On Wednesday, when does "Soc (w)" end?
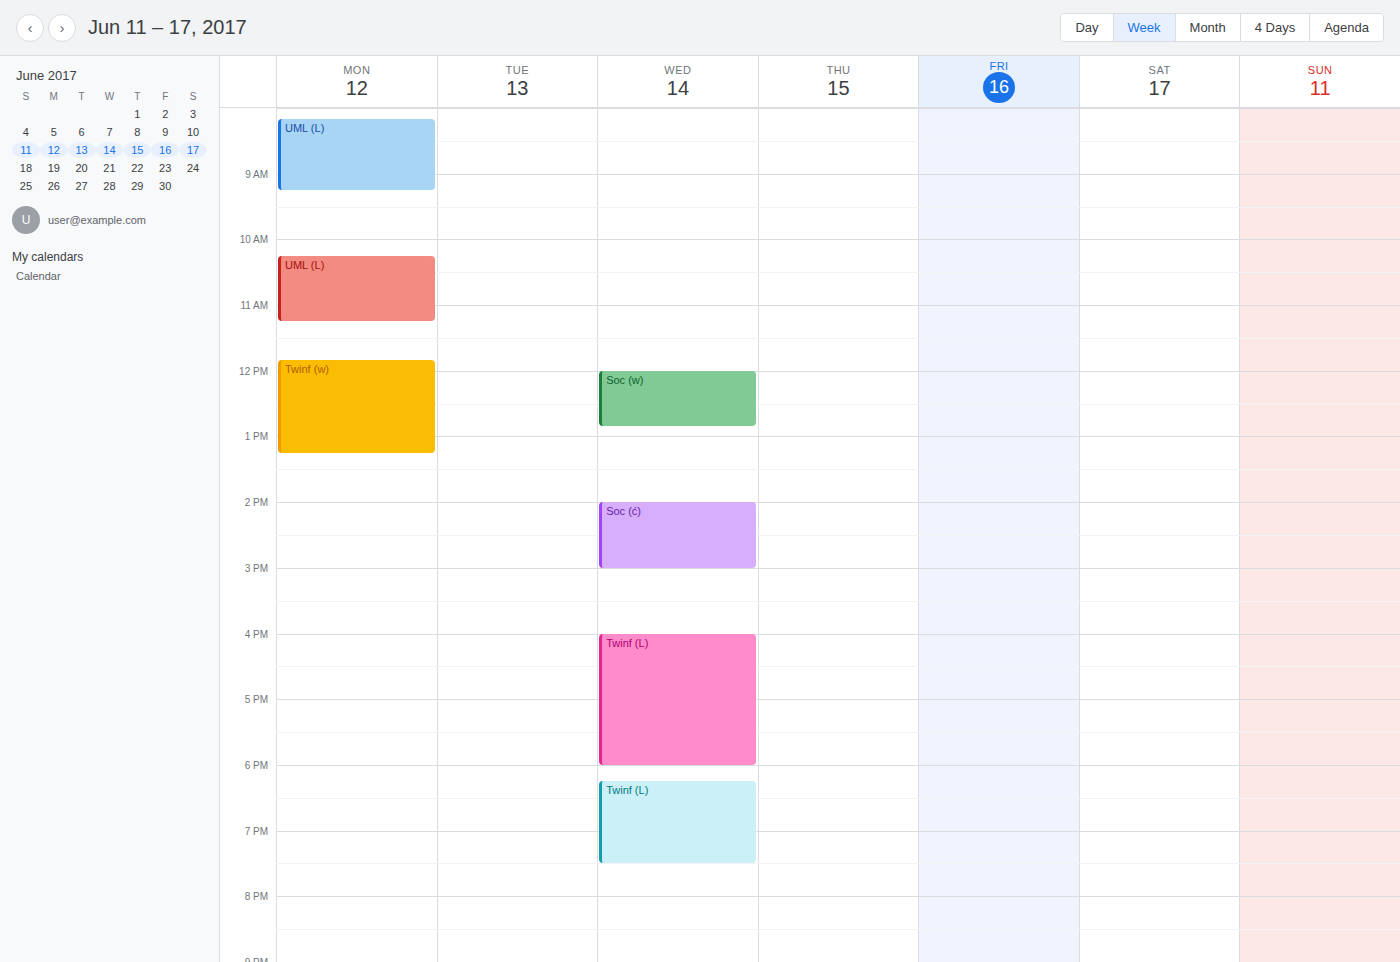
12:50 PM